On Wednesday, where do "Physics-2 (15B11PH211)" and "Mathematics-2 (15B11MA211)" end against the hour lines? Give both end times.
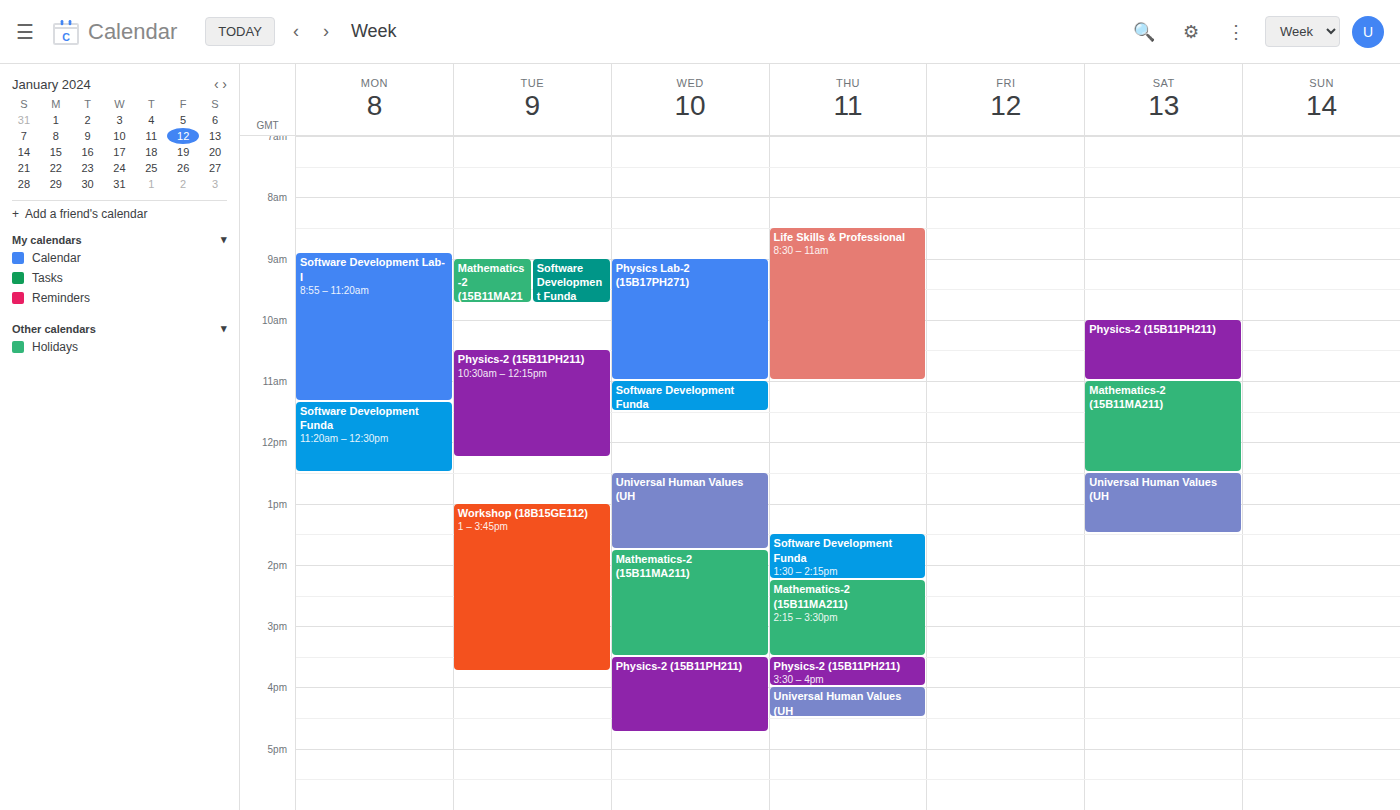
"Physics-2 (15B11PH211)": 4:45 PM, neither: three quarters of the way from the 4 PM line to the 5 PM line. "Mathematics-2 (15B11MA211)": 3:30 PM, halfway between the 3 PM and 4 PM lines.